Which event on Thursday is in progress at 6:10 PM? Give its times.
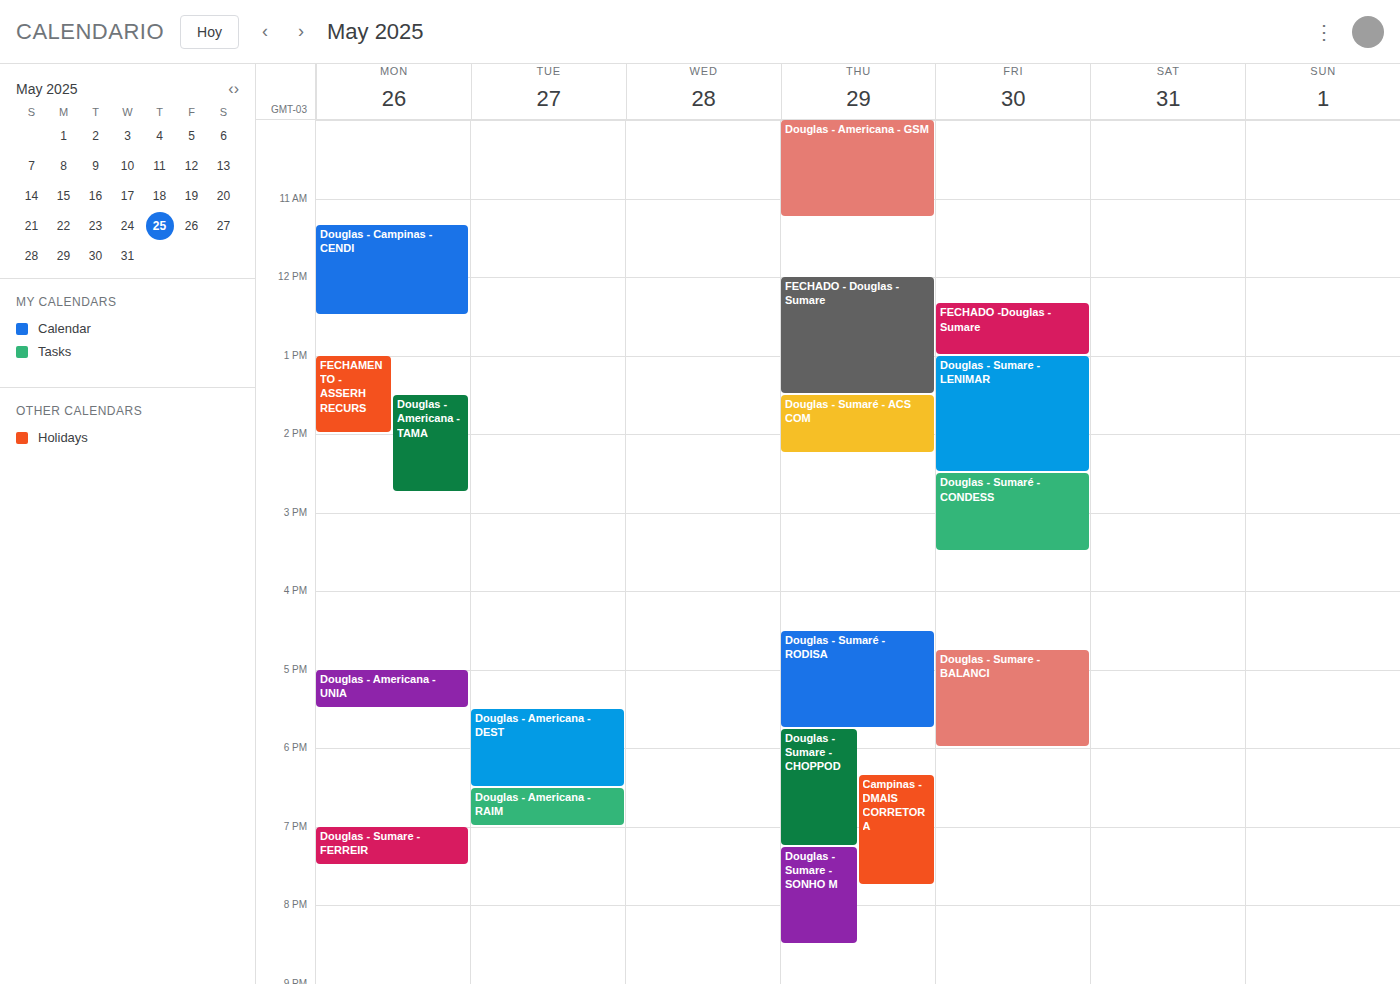
"Douglas - Sumare - CHOPPOD", 5:45 PM to 7:15 PM